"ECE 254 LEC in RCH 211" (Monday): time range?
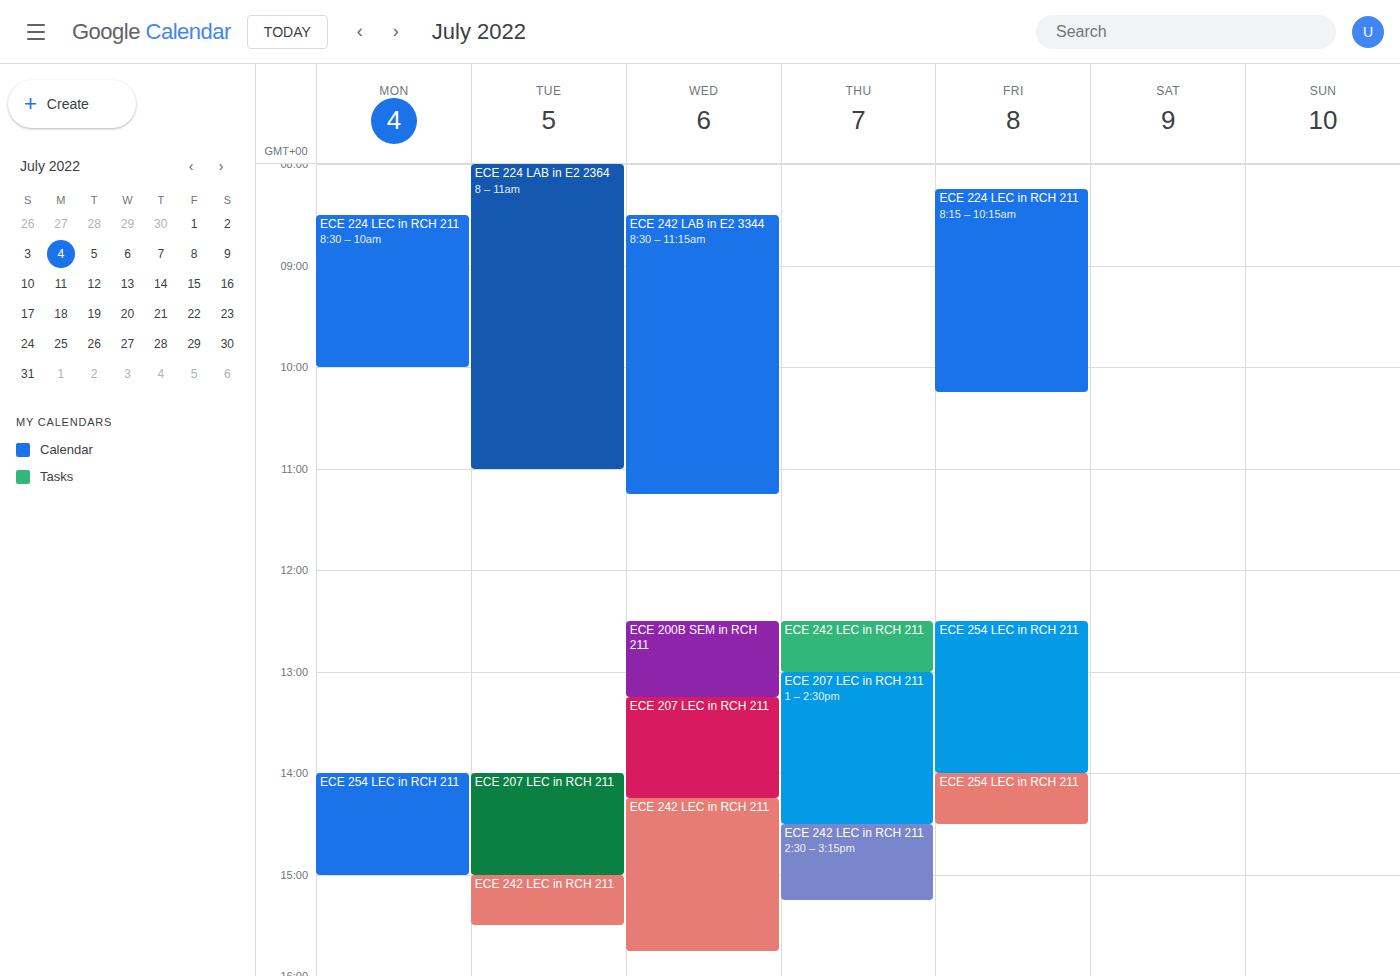
2:00 PM to 3:00 PM